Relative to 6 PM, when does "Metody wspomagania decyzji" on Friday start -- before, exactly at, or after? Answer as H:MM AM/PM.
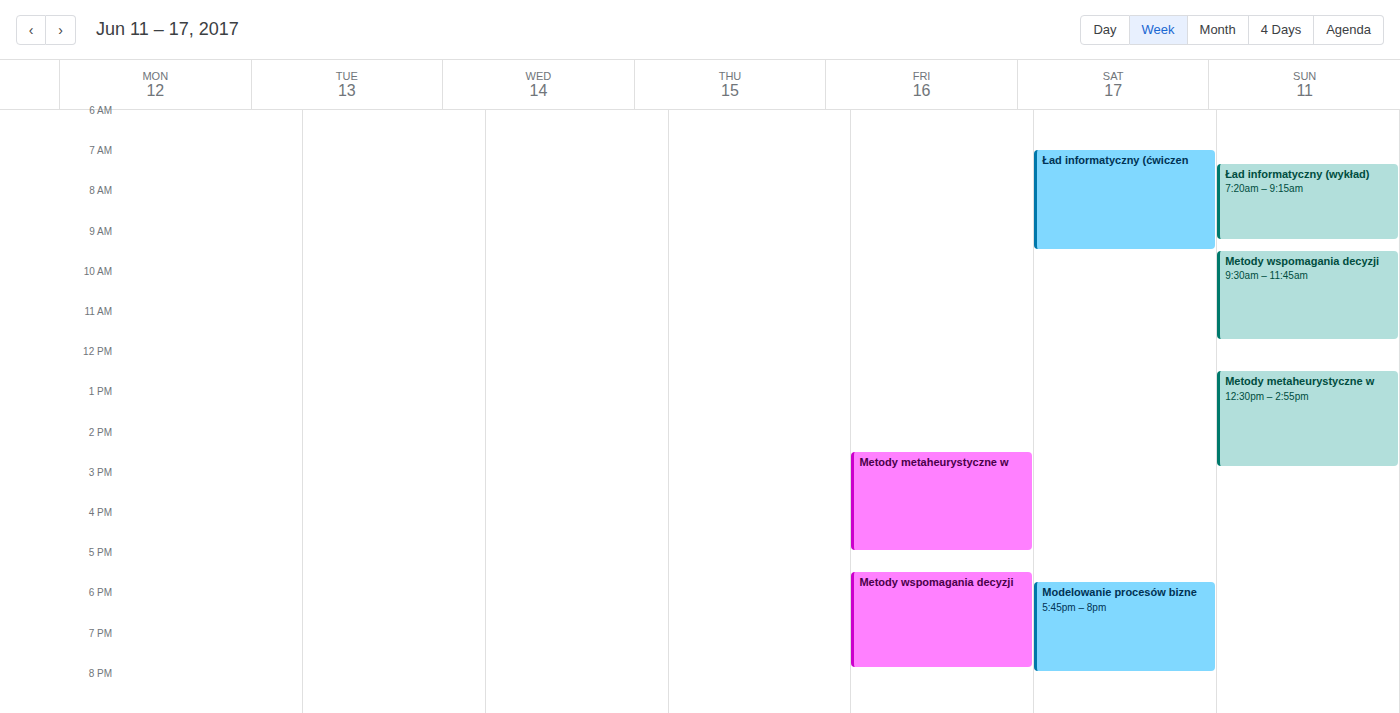
5:30 PM -- before 6 PM, 30 minutes above the 6 PM line.